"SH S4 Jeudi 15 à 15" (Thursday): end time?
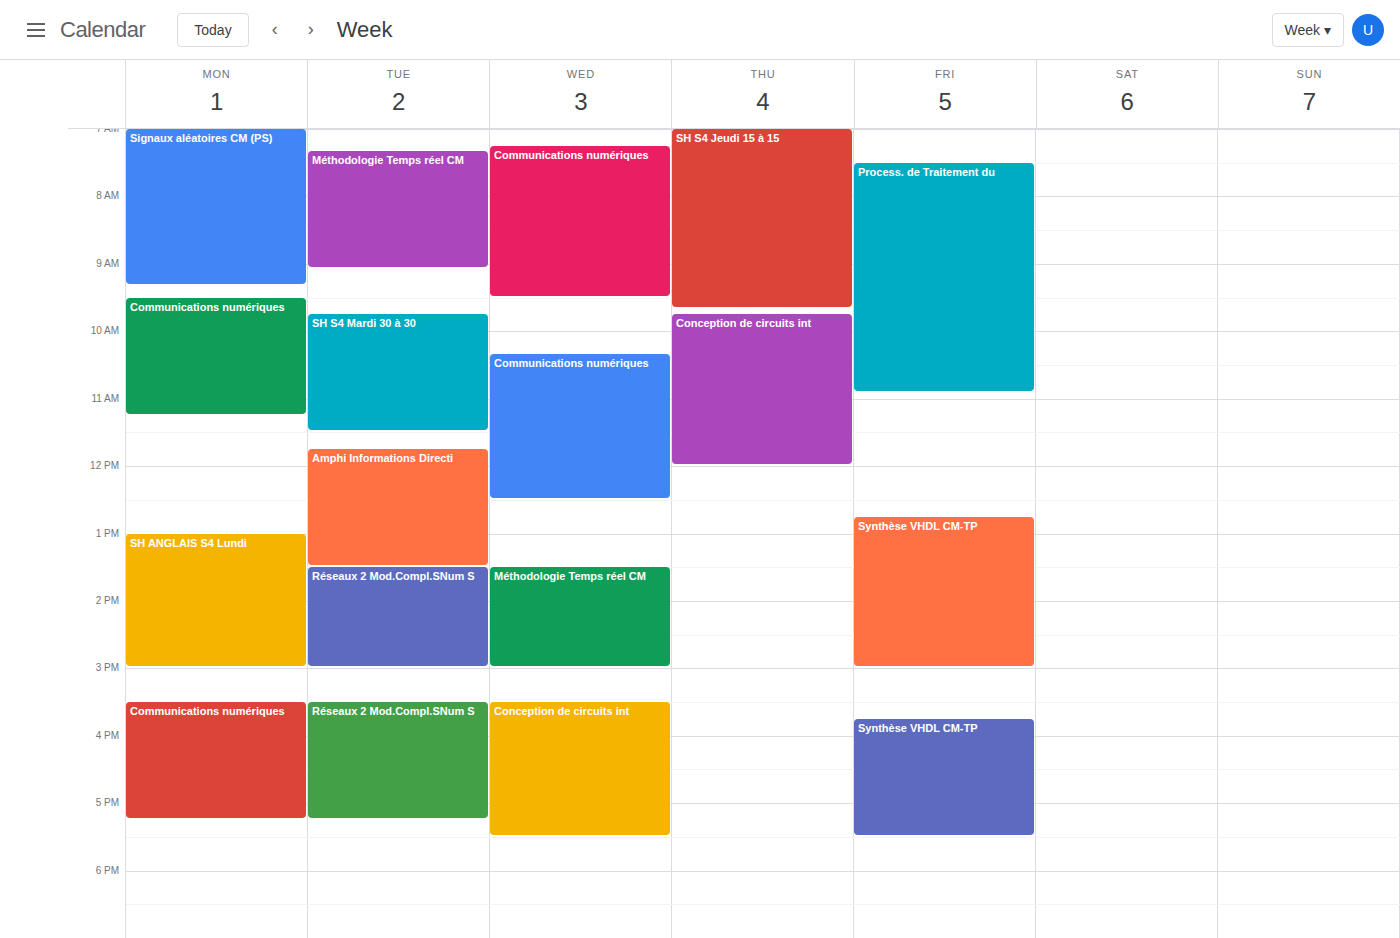
9:40 AM